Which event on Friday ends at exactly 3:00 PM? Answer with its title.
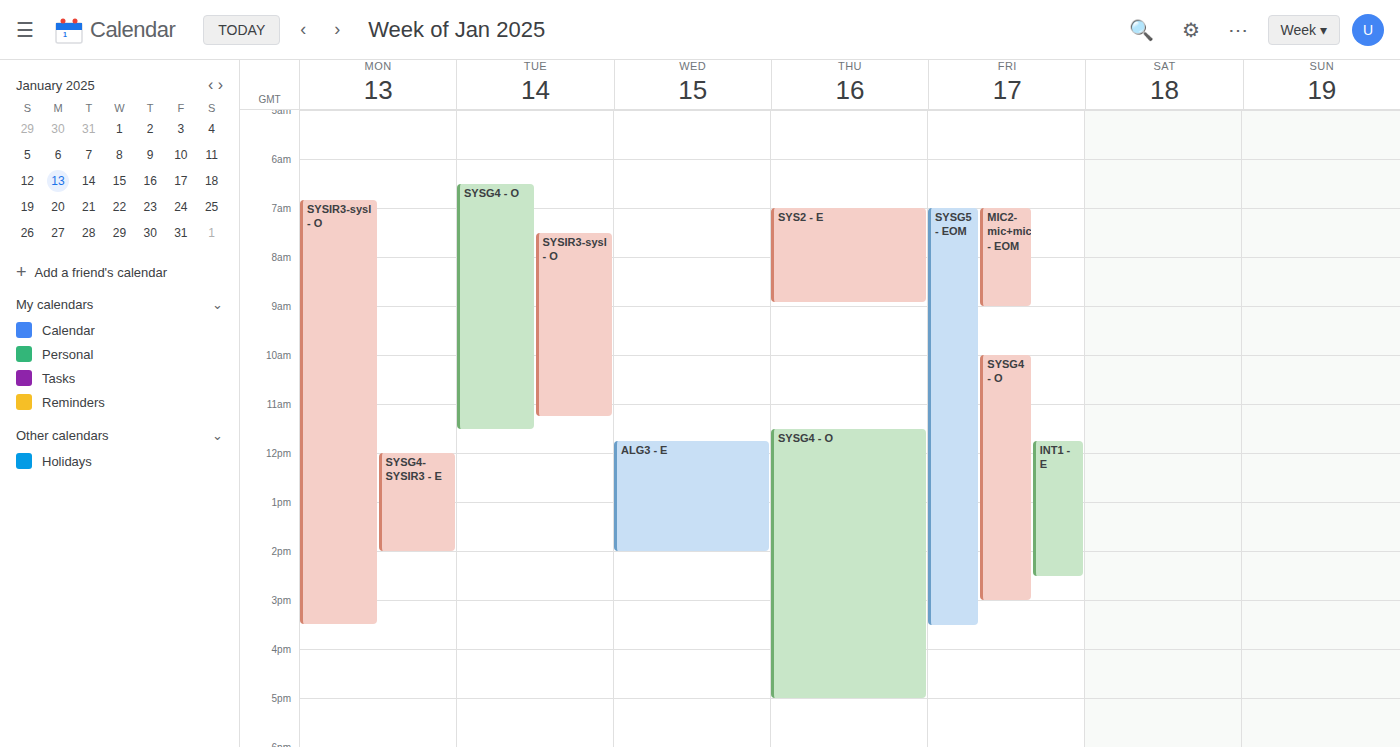
"SYSG4 - O"